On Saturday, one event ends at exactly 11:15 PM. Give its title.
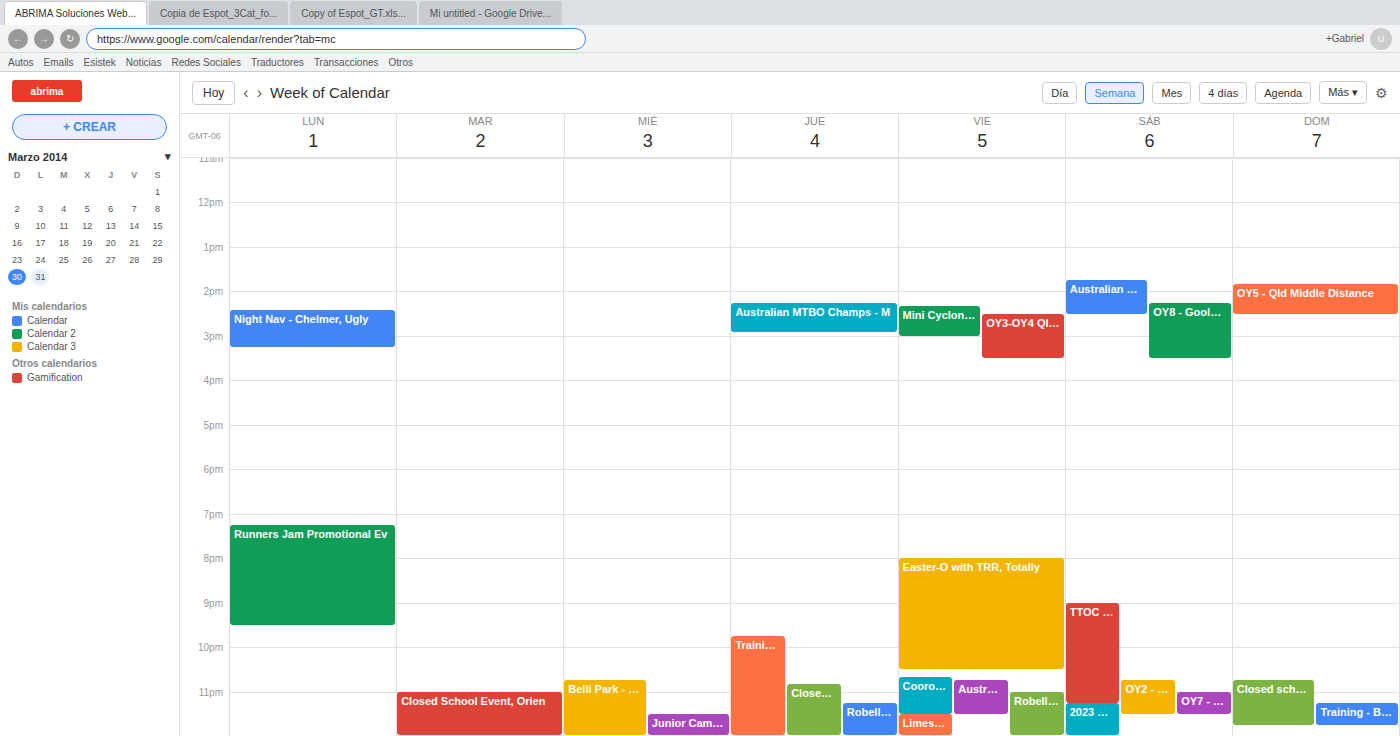
"TTOC - World Book Day Scat"